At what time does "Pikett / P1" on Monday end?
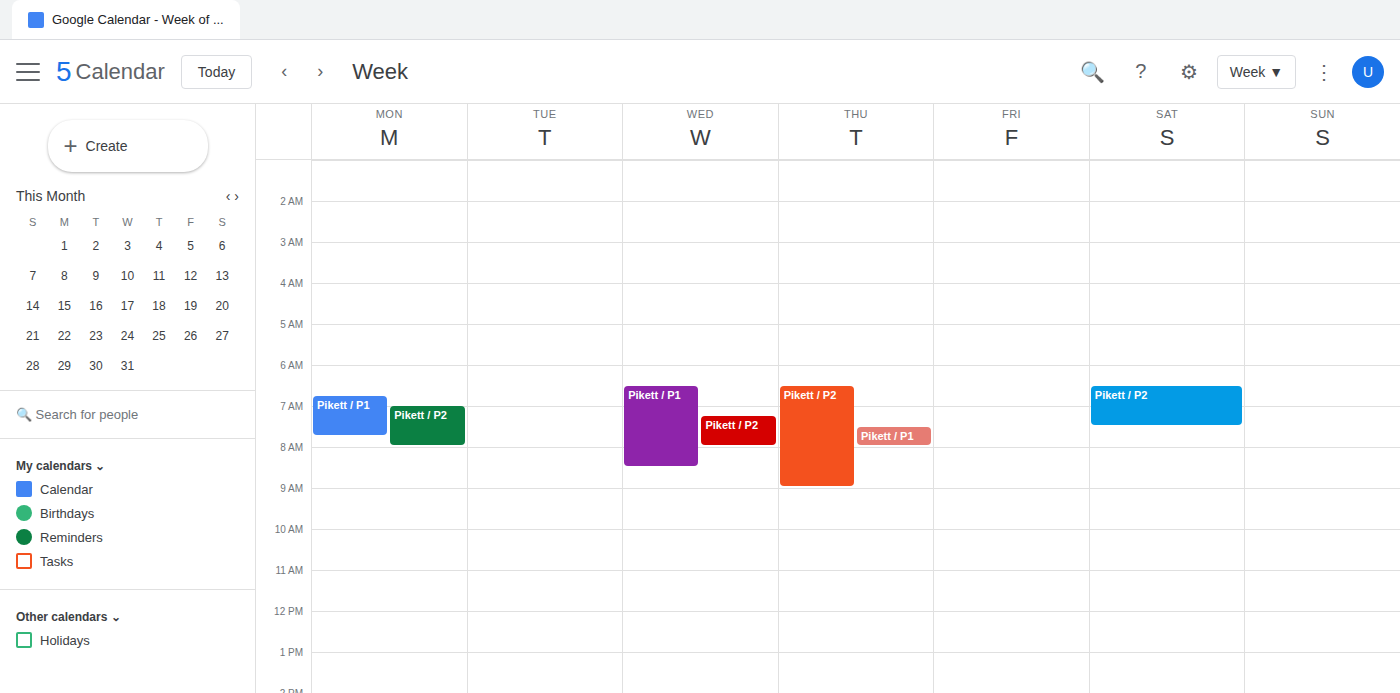
7:45 AM